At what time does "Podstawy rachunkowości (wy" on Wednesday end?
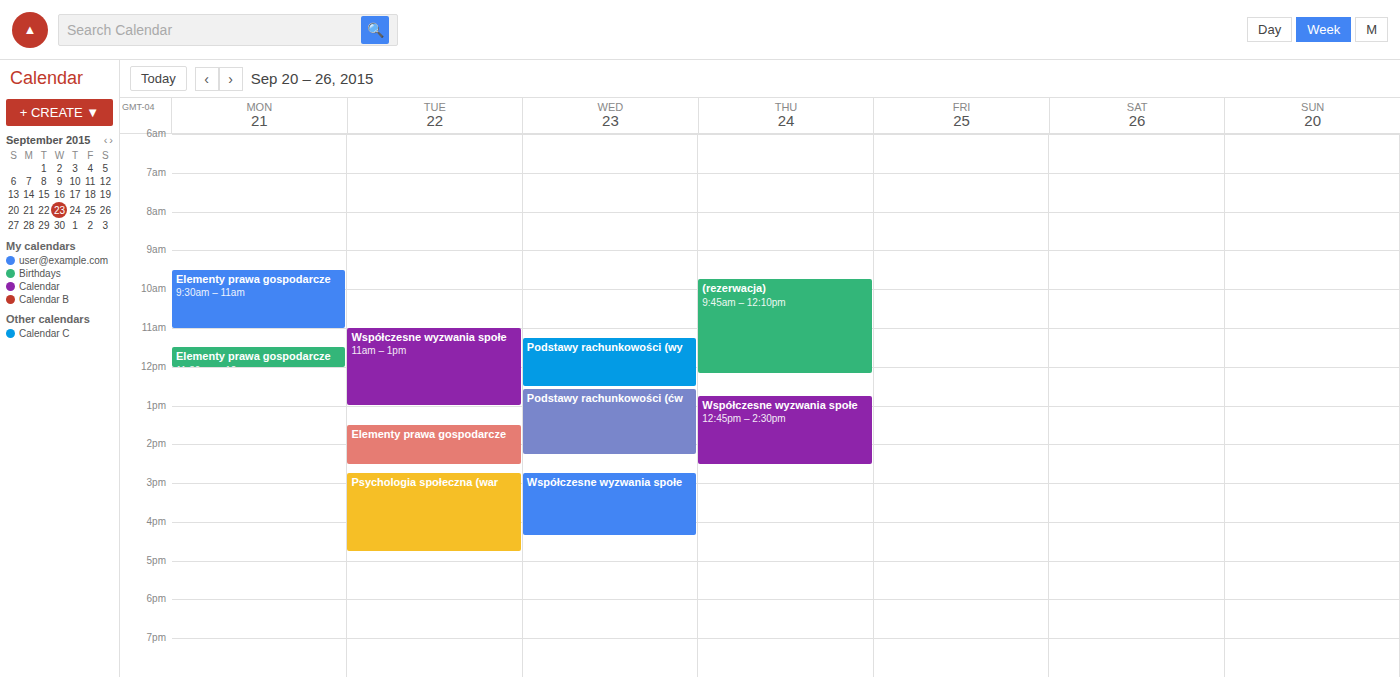
12:30 PM